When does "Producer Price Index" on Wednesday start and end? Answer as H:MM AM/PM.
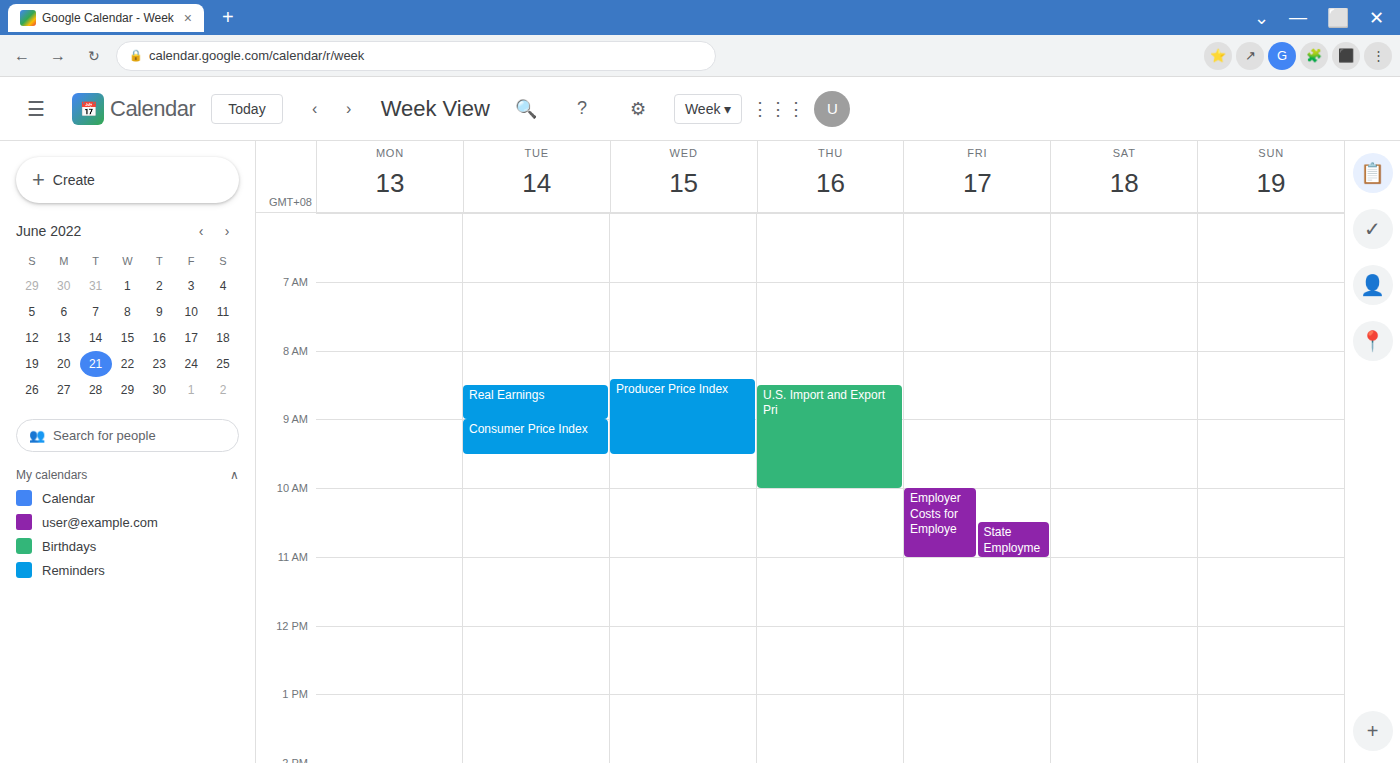
8:25 AM to 9:30 AM